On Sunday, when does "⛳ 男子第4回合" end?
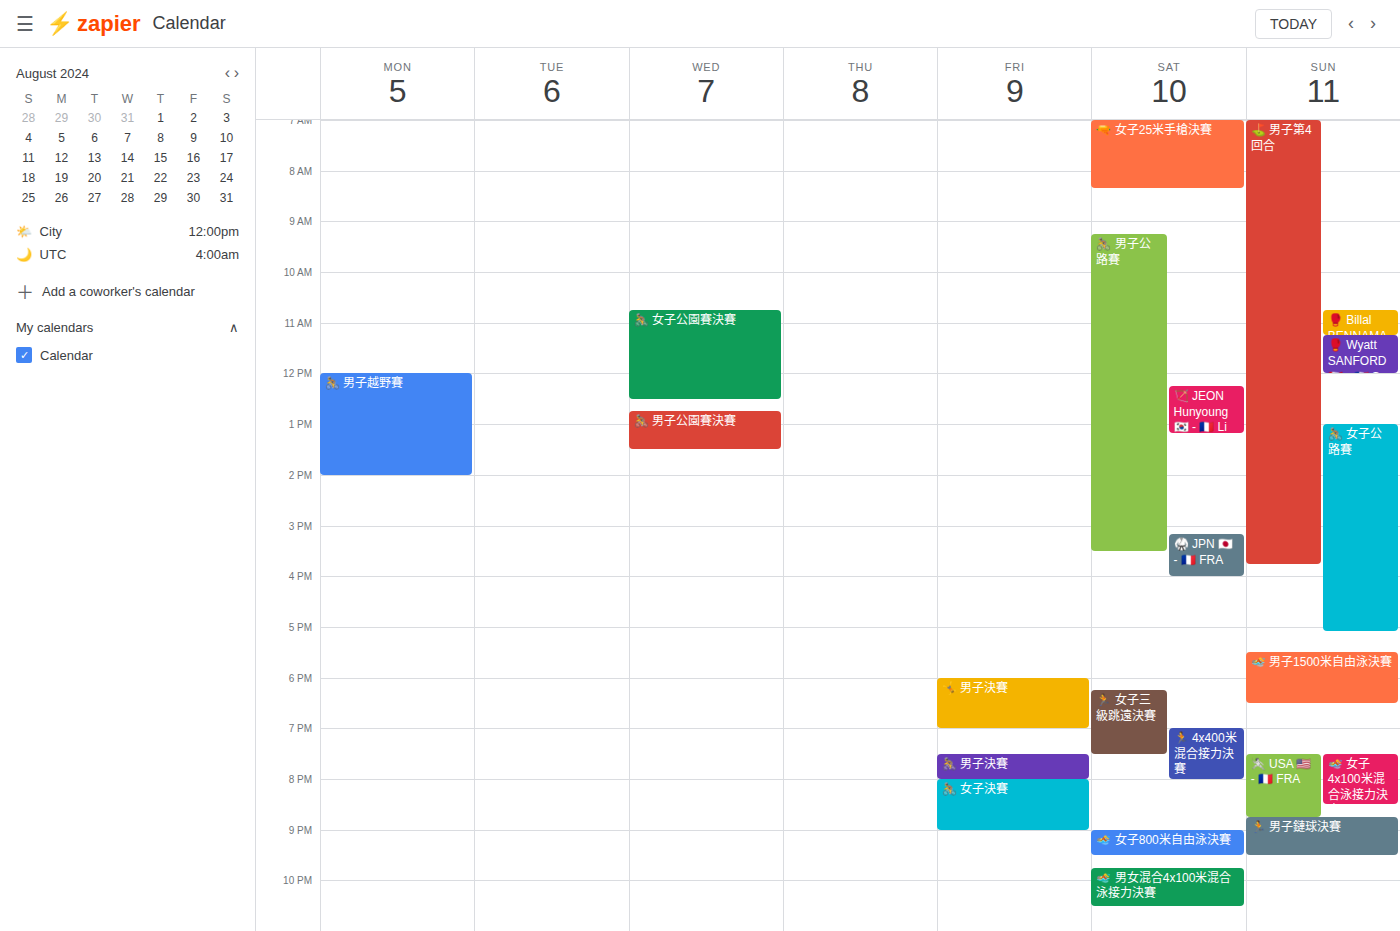
3:45 PM